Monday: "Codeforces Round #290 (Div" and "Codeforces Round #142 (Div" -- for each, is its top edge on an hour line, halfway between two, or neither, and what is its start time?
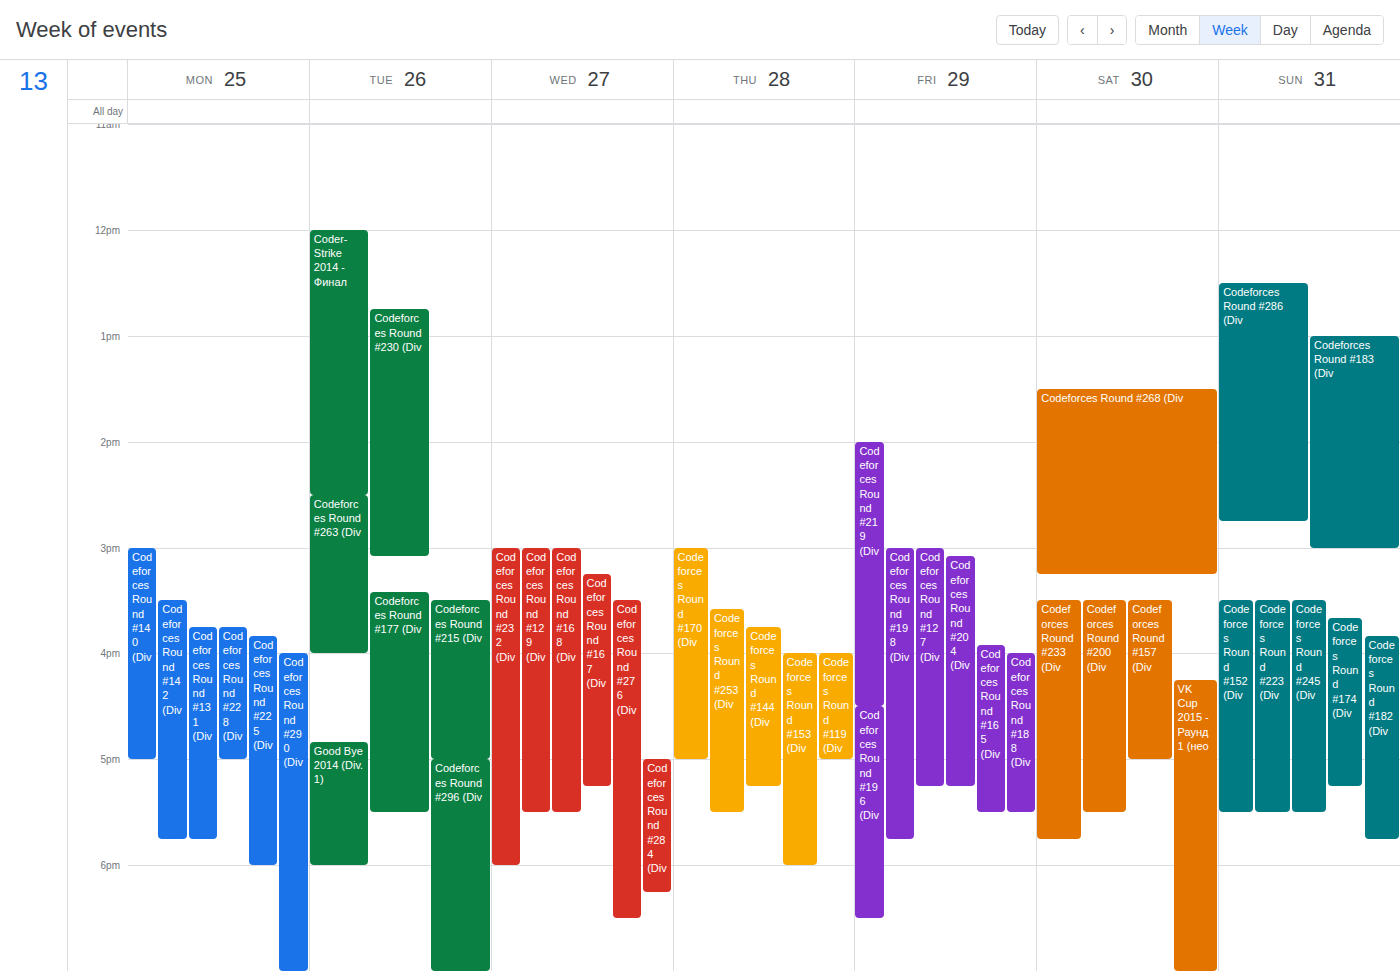
"Codeforces Round #290 (Div": 16:00, exactly on the 16:00 line. "Codeforces Round #142 (Div": 15:30, halfway between the 15:00 and 16:00 lines.